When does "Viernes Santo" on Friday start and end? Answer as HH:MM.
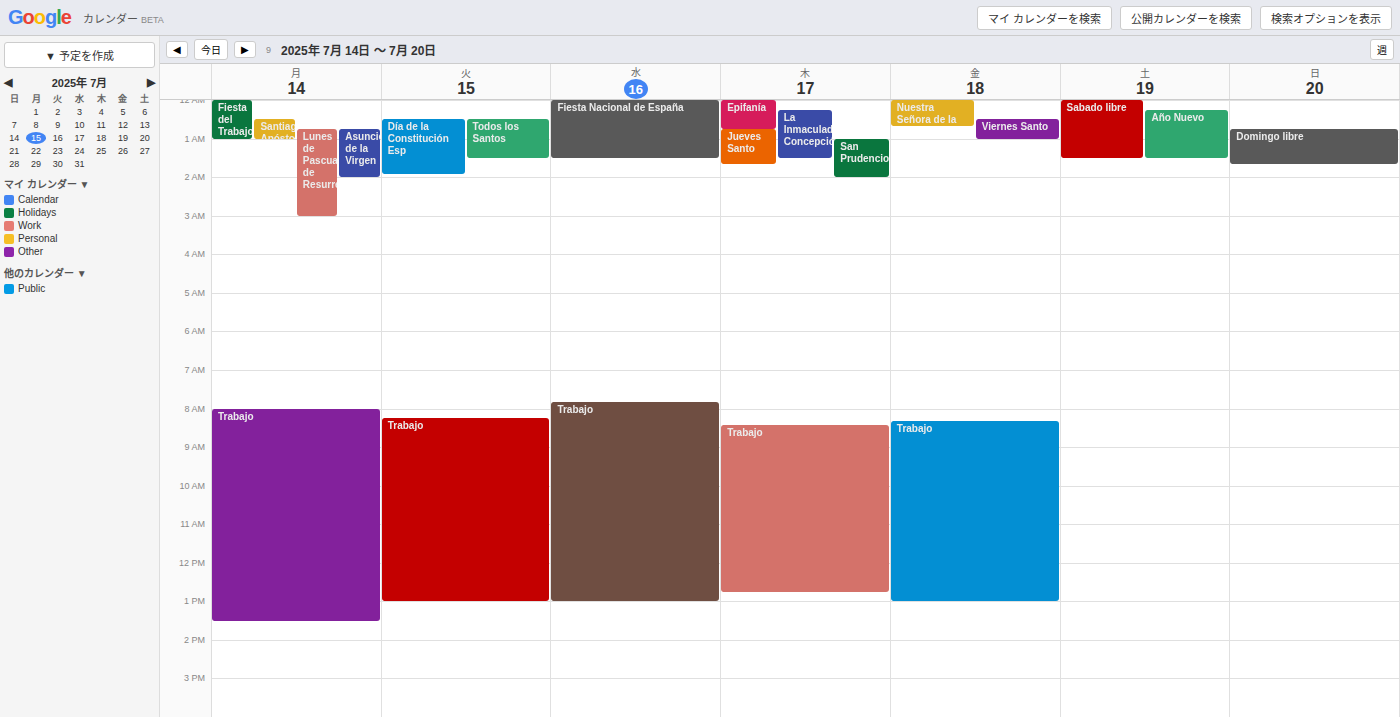
00:30 to 01:00